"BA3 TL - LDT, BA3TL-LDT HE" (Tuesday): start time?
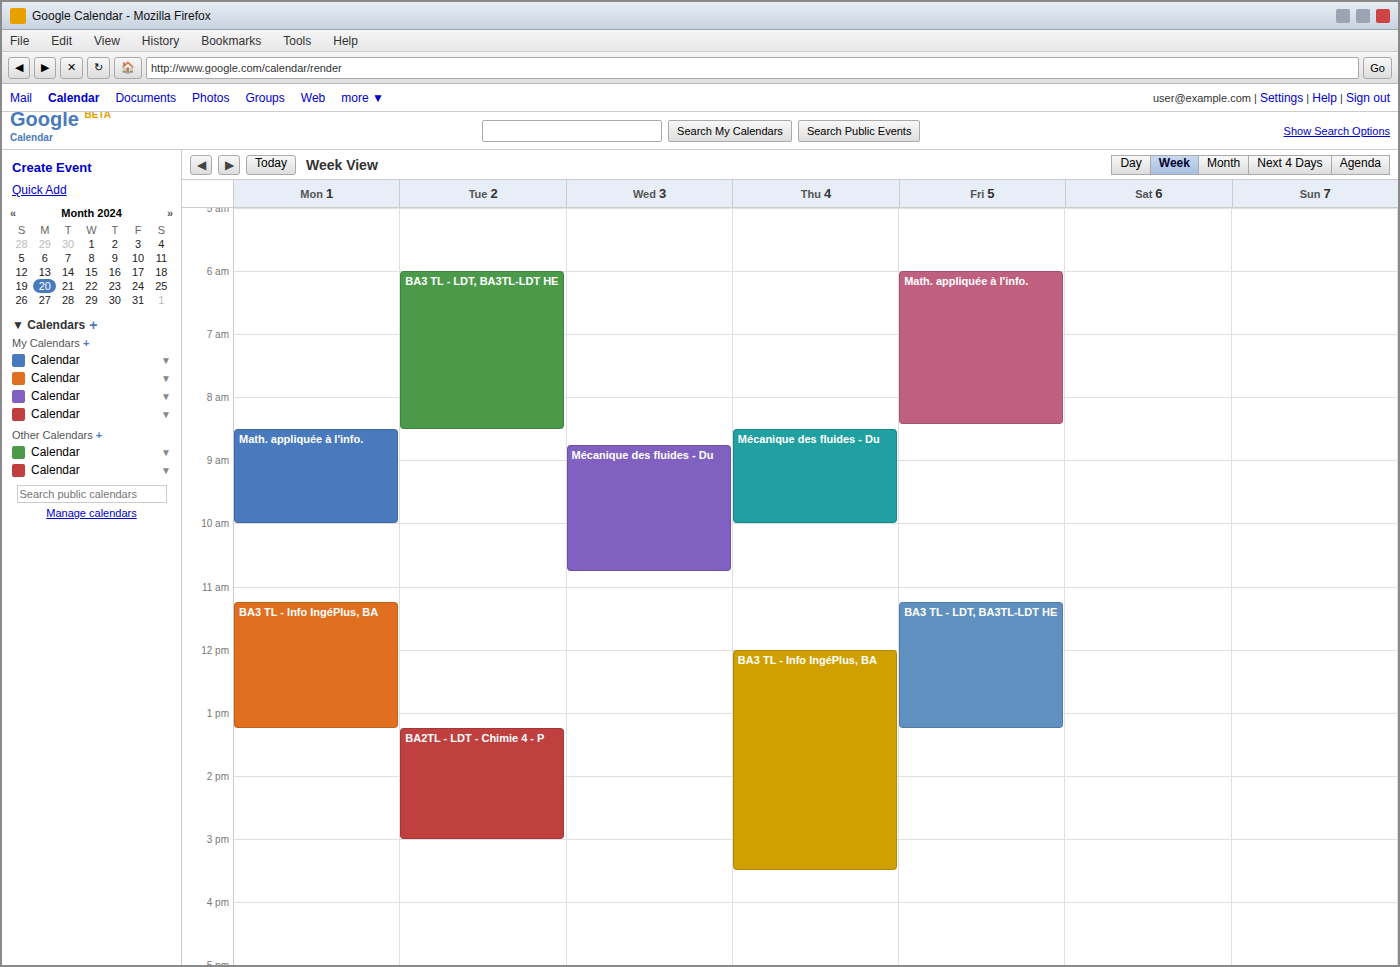
6:00 AM